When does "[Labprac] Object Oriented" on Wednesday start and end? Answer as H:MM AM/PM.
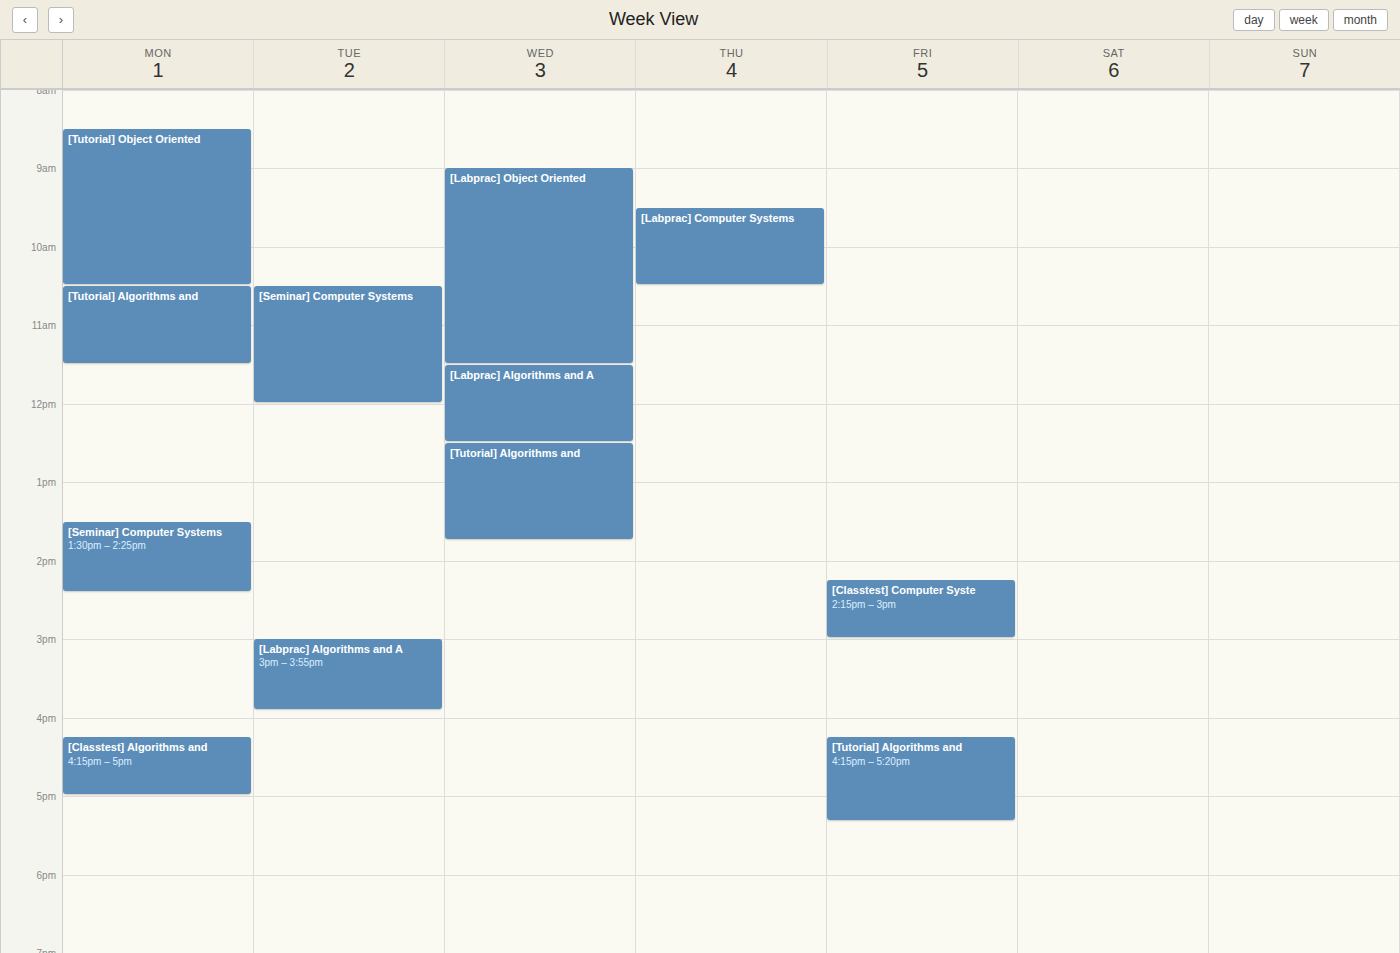
9:00 AM to 11:30 AM